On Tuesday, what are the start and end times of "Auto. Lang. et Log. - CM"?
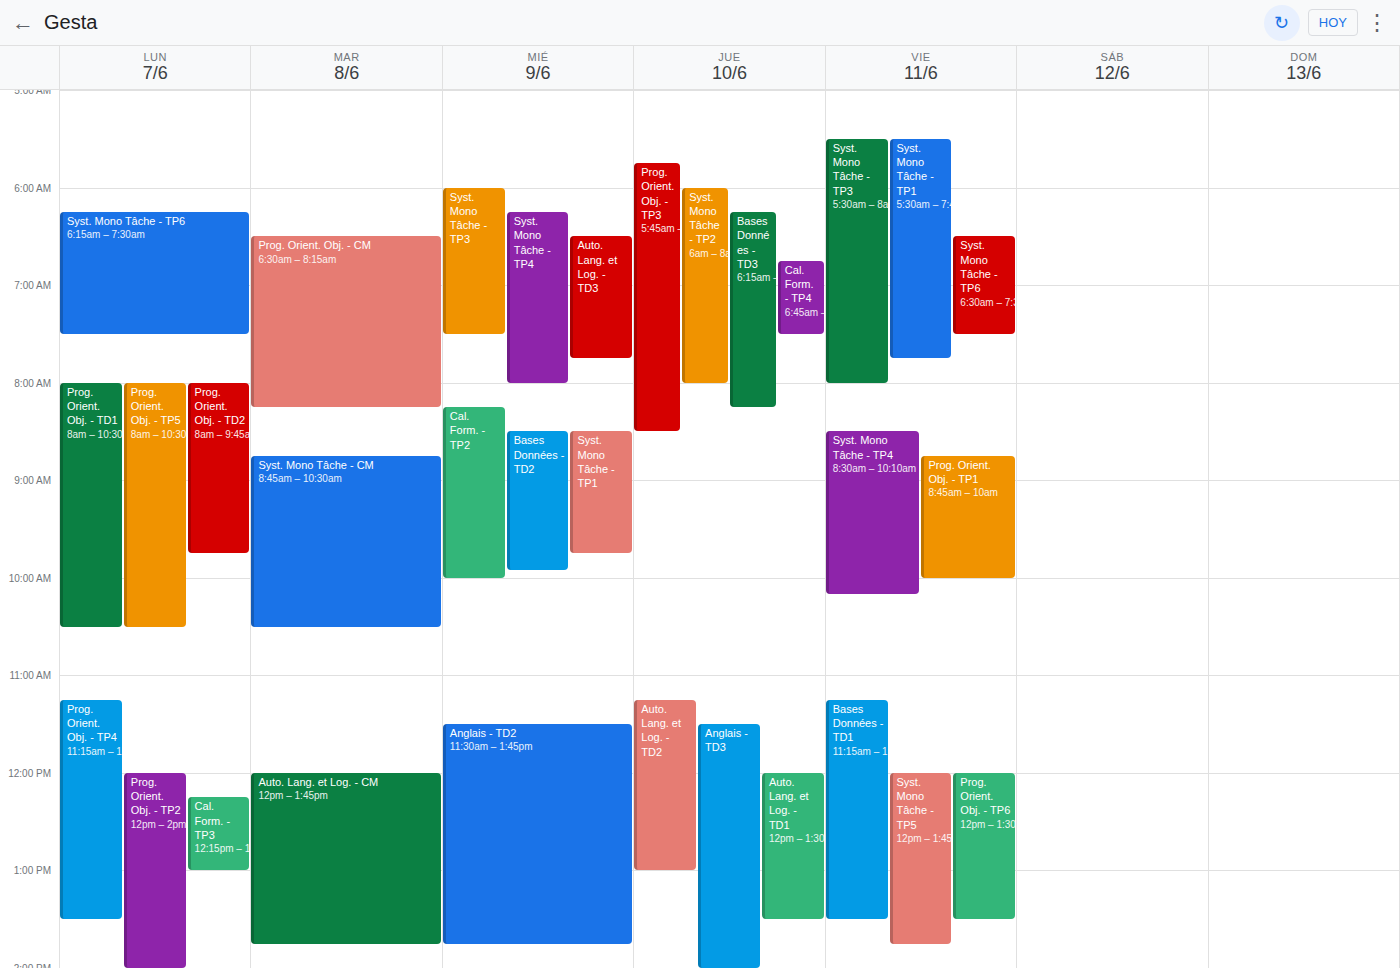
12:00 PM to 1:45 PM